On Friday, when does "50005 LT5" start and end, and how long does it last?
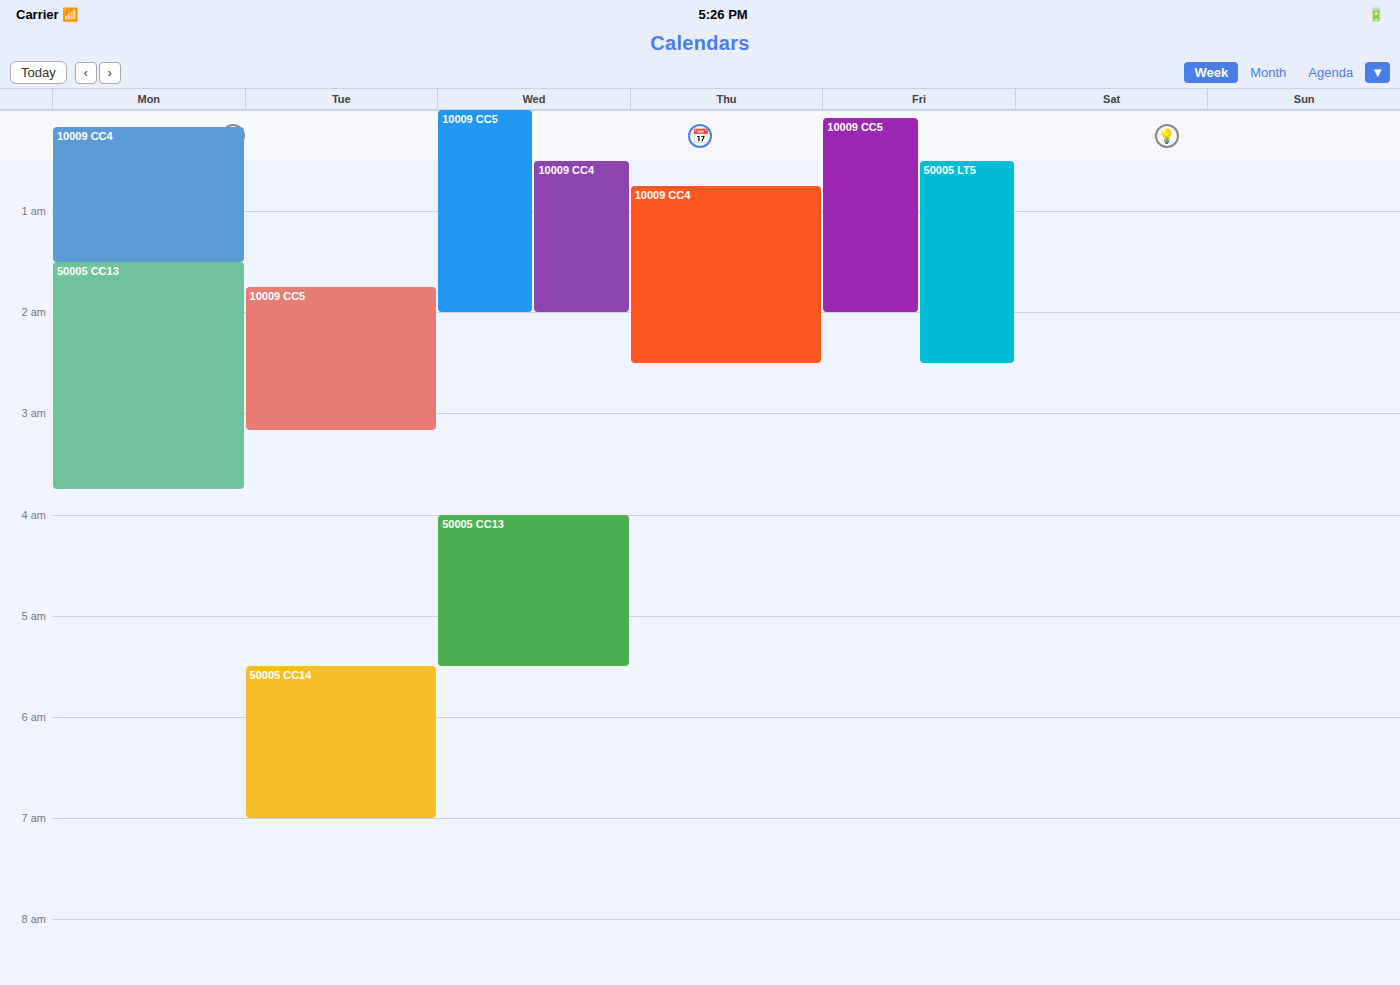
12:30 AM to 2:30 AM, 2 hours